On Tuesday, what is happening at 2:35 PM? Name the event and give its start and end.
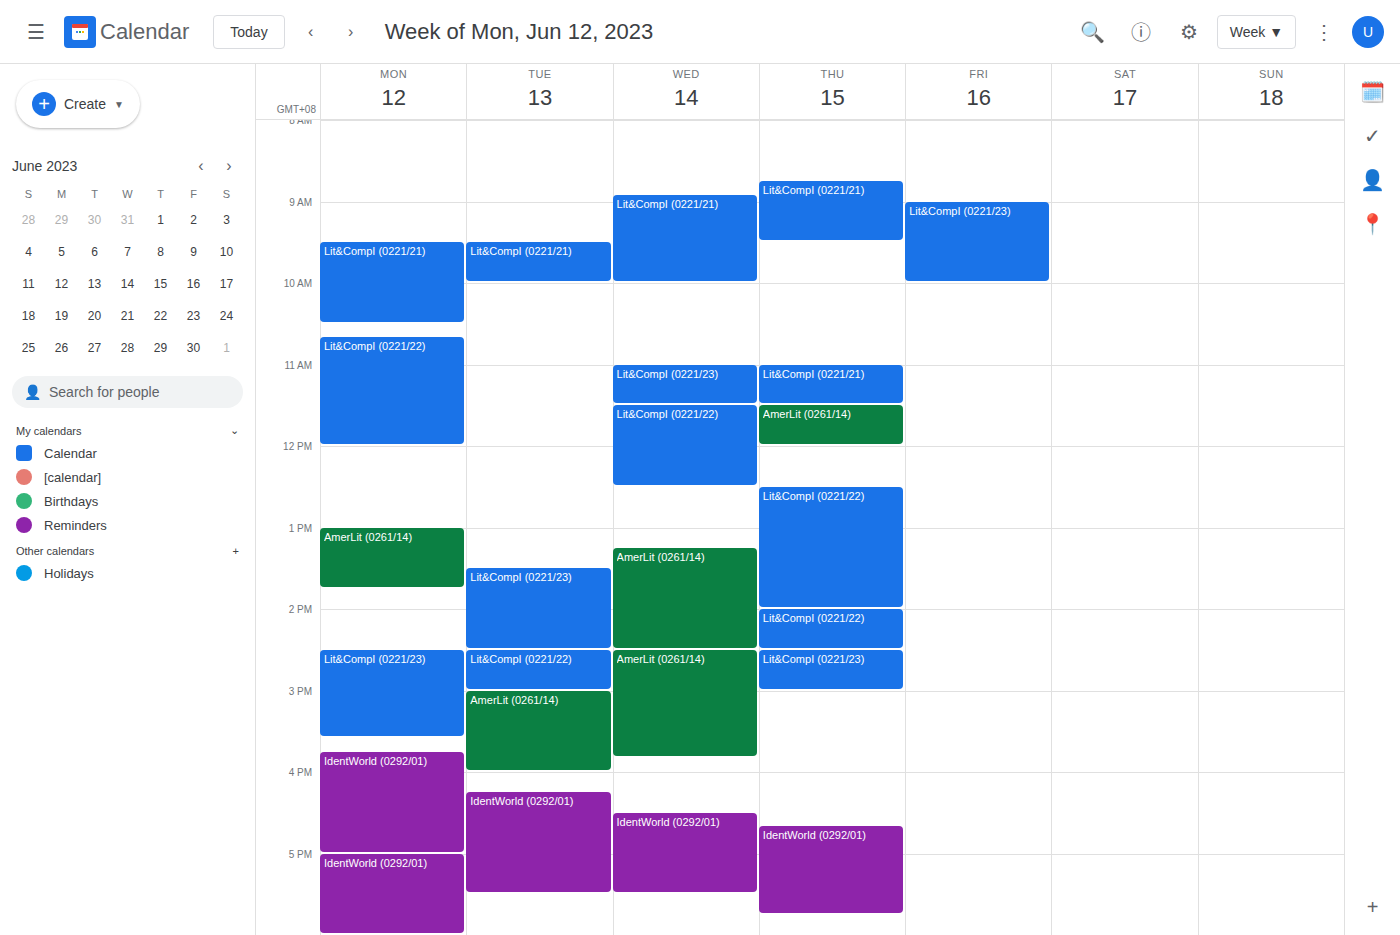
"Lit&CompI (0221/22)", 2:30 PM to 3:00 PM